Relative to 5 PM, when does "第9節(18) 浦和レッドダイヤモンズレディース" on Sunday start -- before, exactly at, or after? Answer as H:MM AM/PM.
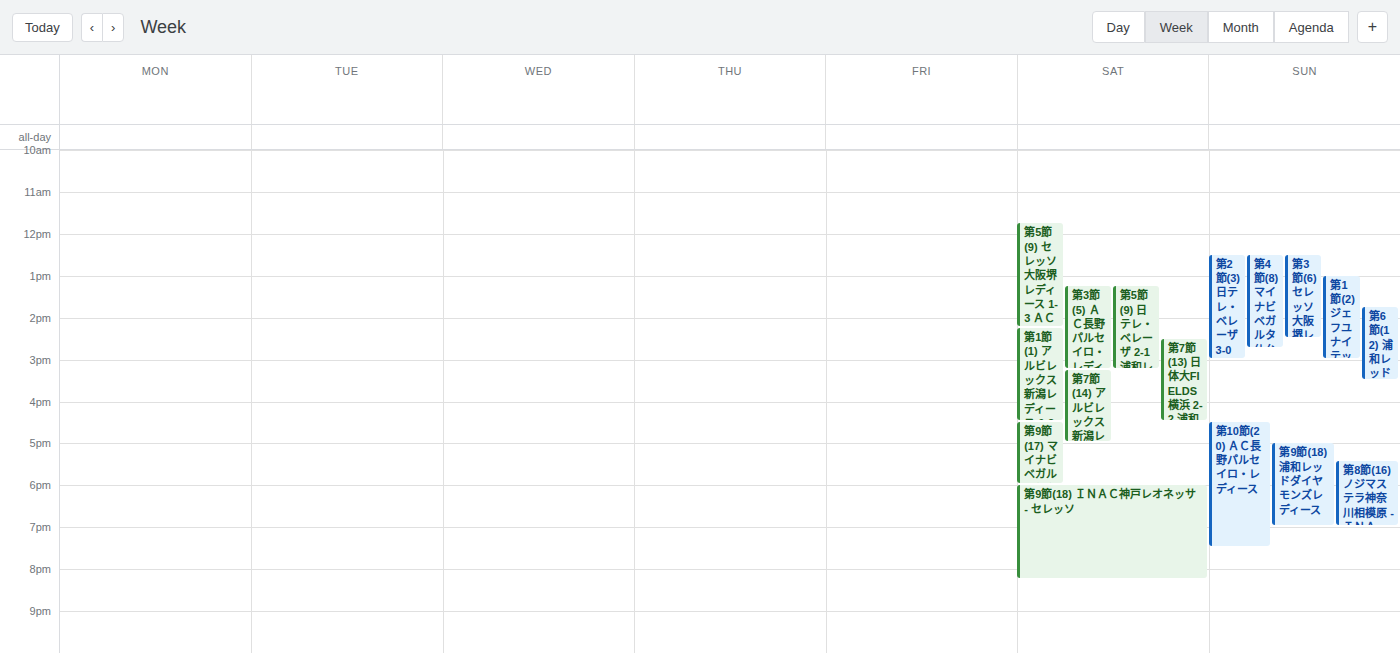
5:00 PM -- exactly at 5 PM, on the 5 PM line.